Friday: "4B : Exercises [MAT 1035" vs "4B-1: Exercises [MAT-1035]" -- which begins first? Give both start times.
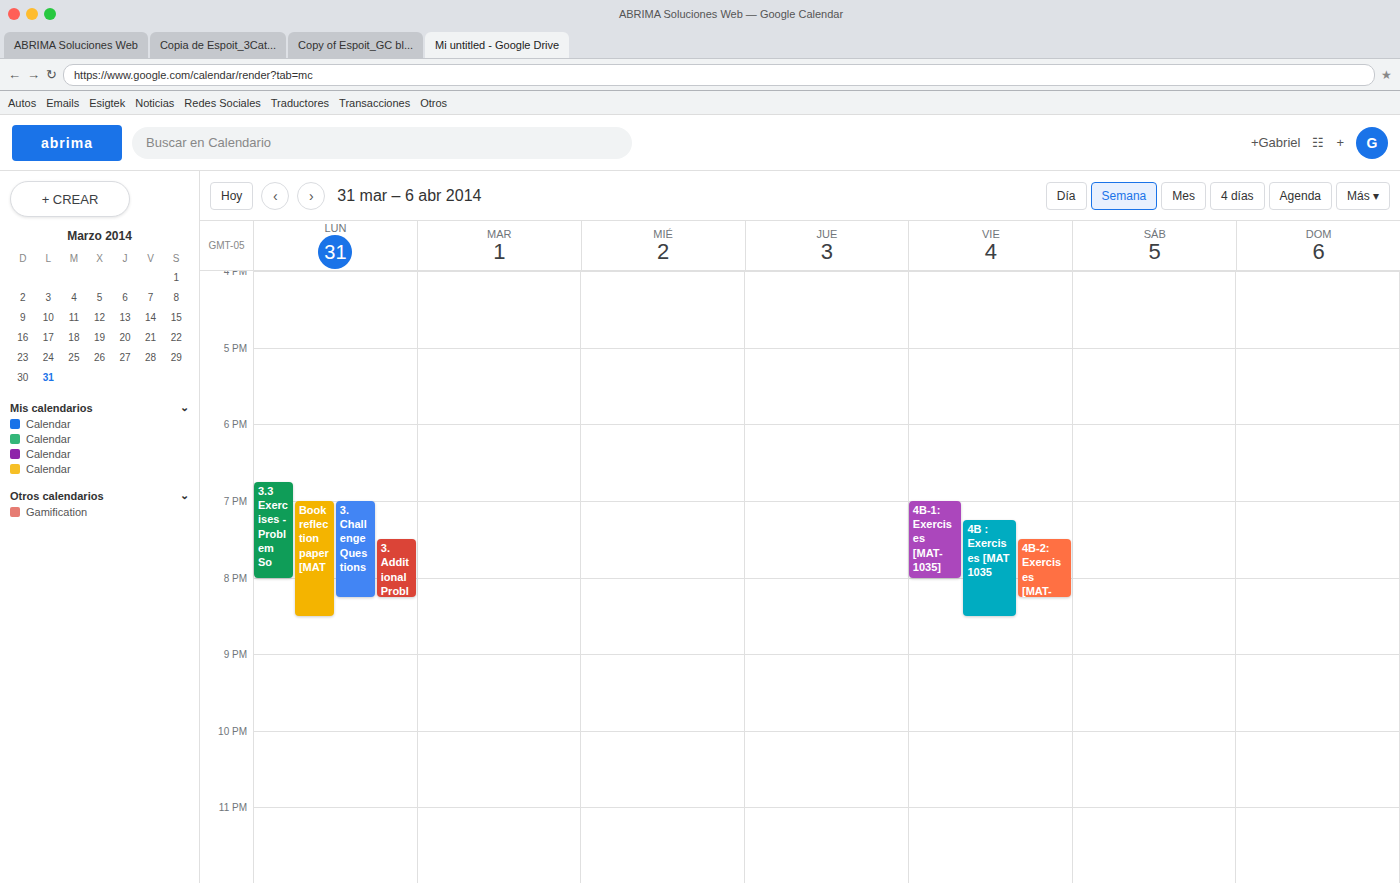
"4B-1: Exercises [MAT-1035]" 7:00 PM; "4B : Exercises [MAT 1035" 7:15 PM.